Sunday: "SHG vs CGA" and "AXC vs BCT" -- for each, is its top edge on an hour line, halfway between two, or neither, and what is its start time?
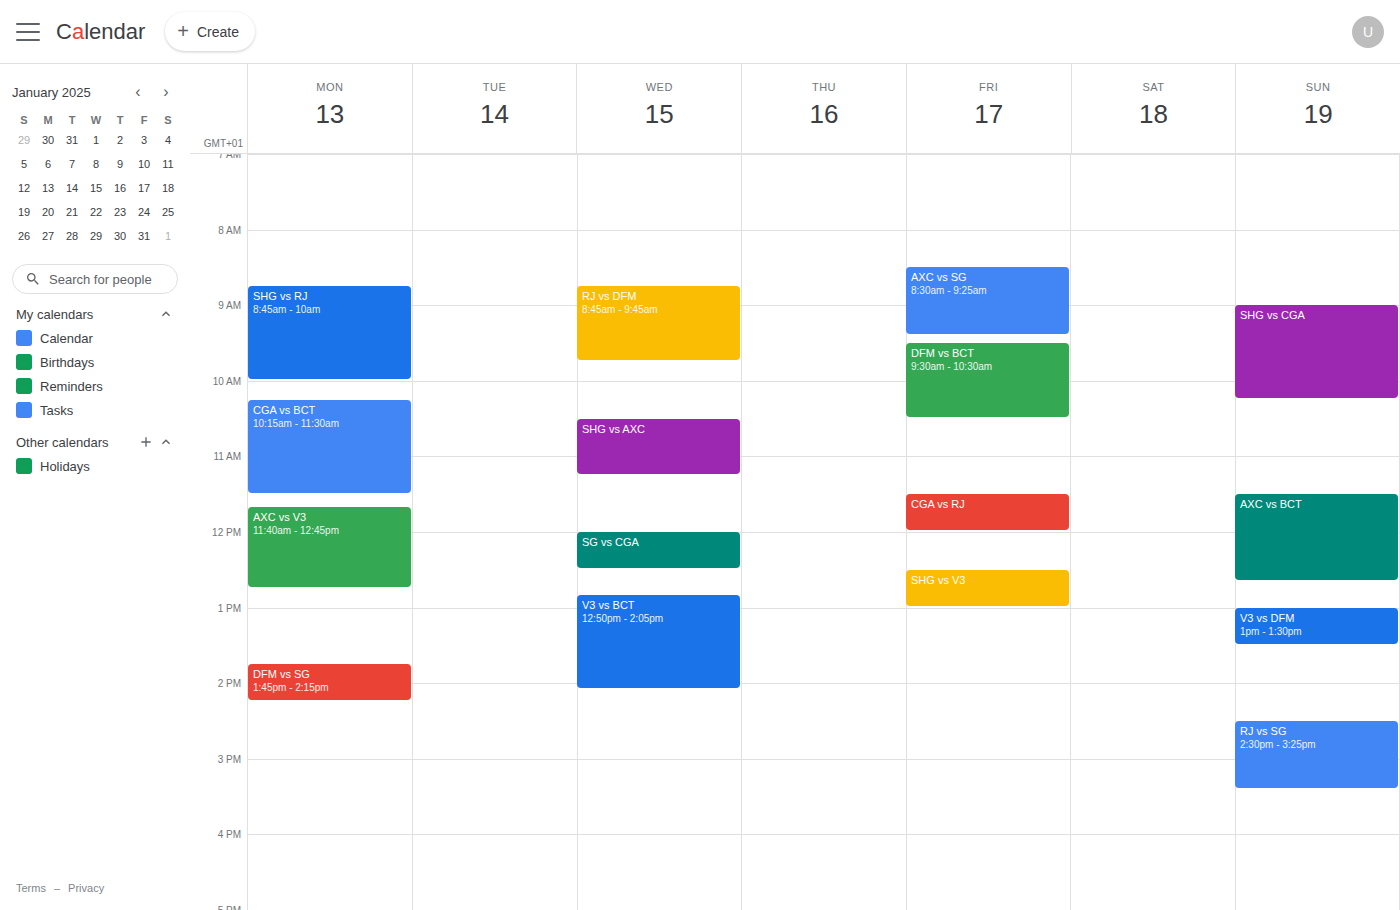
"SHG vs CGA": 9:00 AM, exactly on the 9 AM line. "AXC vs BCT": 11:30 AM, halfway between the 11 AM and 12 PM lines.